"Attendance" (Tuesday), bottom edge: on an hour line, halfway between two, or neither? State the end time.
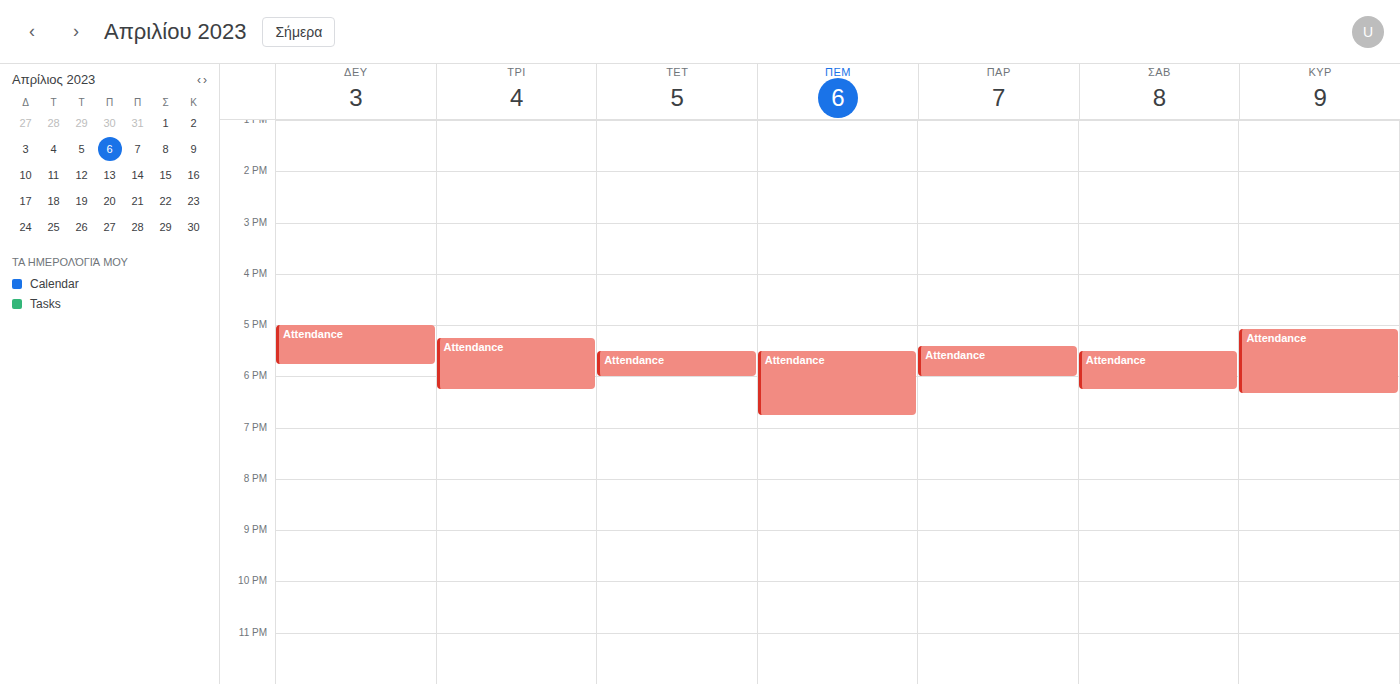
6:15 PM -- neither: a quarter of the way from the 6 PM line to the 7 PM line.